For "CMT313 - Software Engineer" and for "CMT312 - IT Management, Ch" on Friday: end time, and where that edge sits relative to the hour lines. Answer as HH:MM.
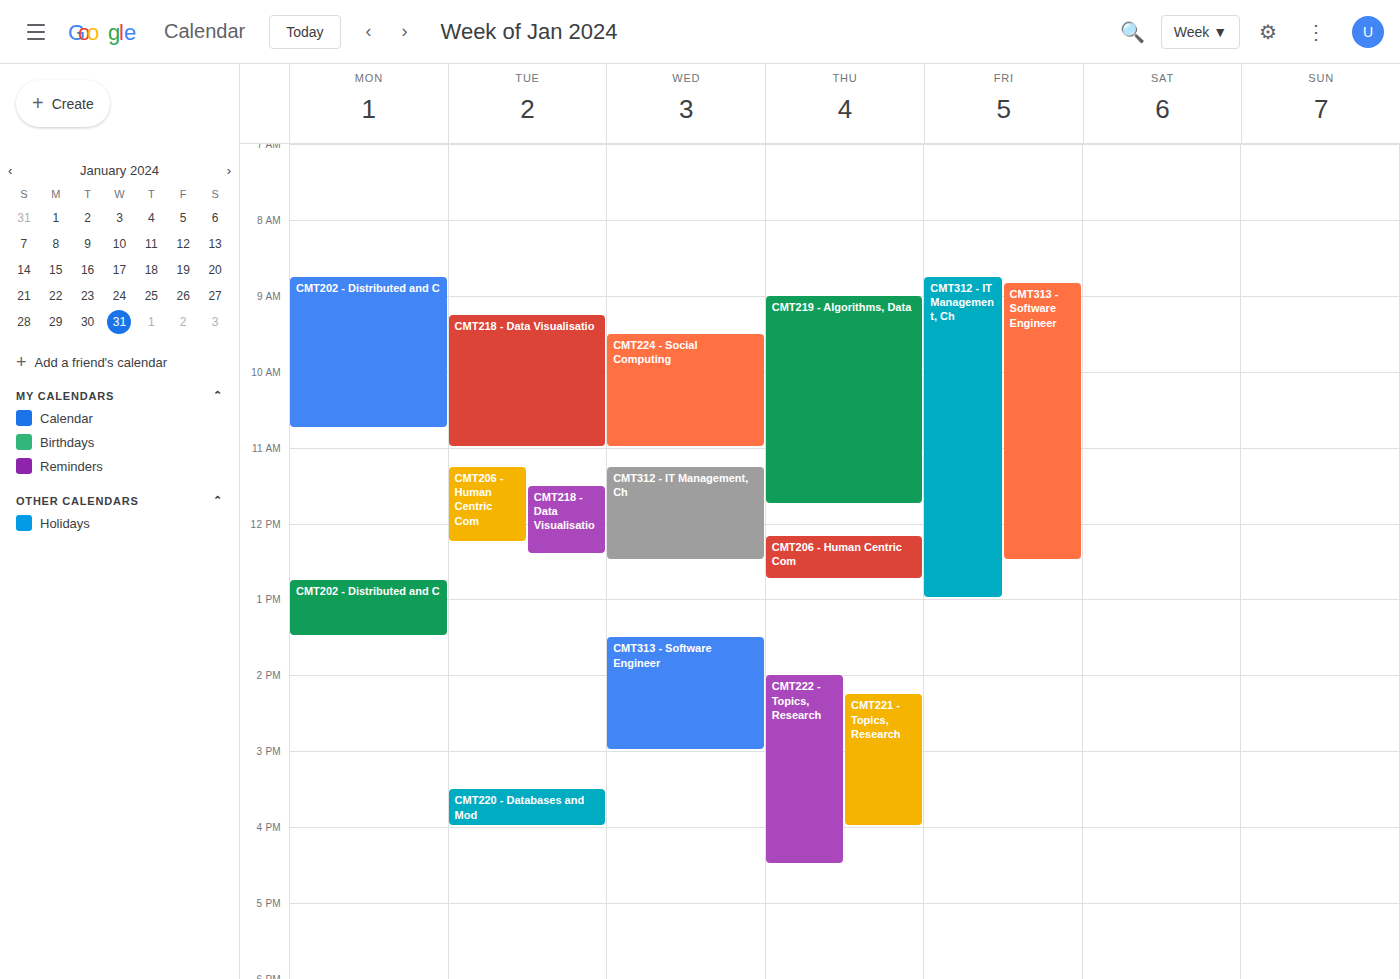
"CMT313 - Software Engineer": 12:30, halfway between the 12:00 and 13:00 lines. "CMT312 - IT Management, Ch": 13:00, exactly on the 13:00 line.